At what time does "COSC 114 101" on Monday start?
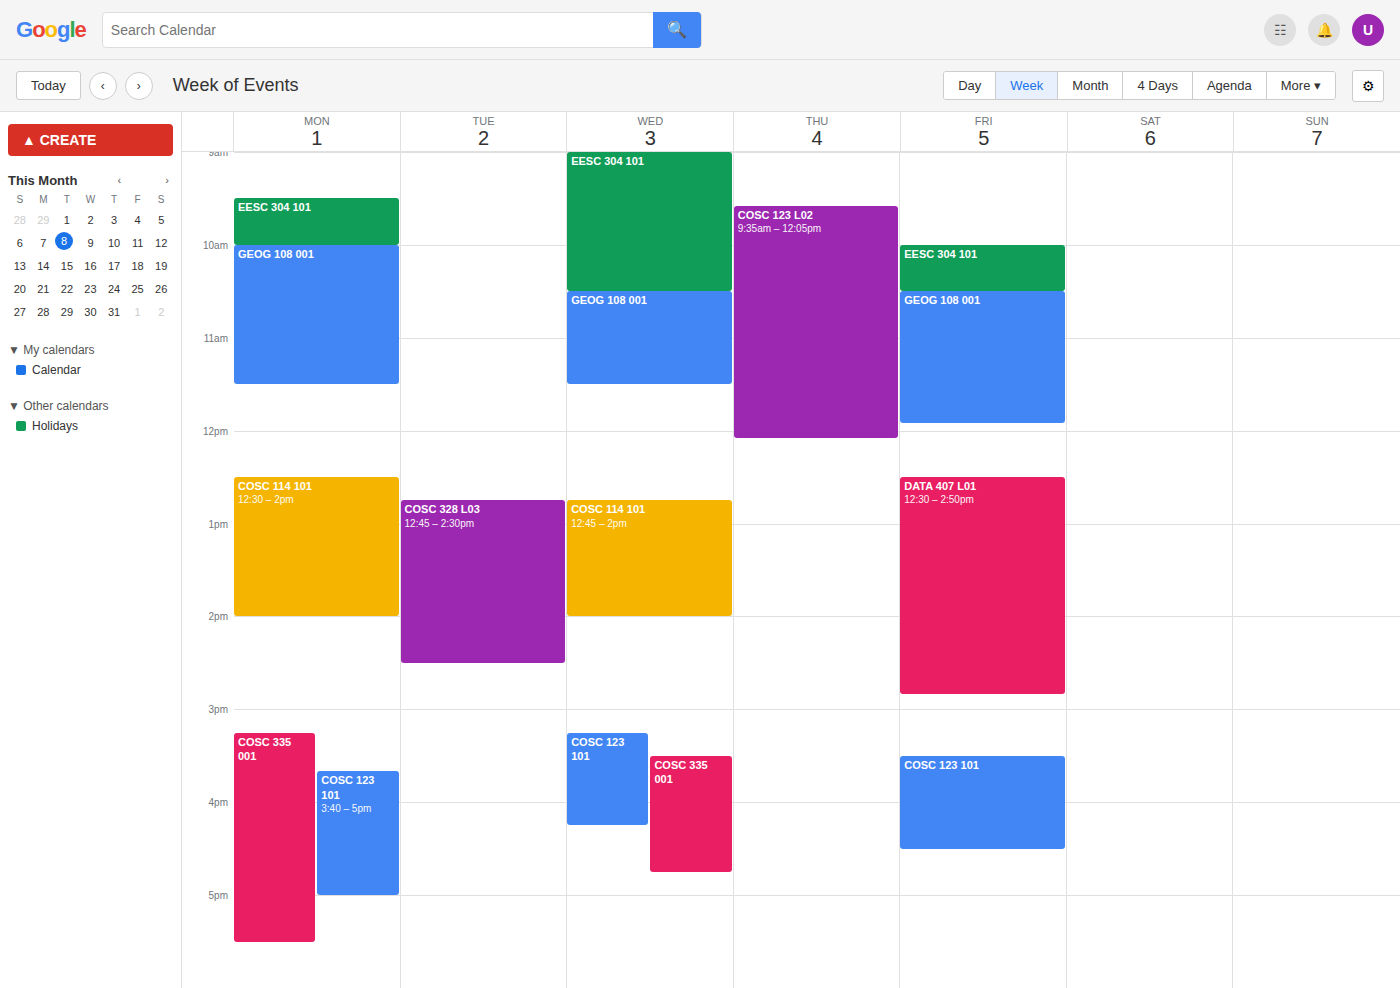
12:30 PM